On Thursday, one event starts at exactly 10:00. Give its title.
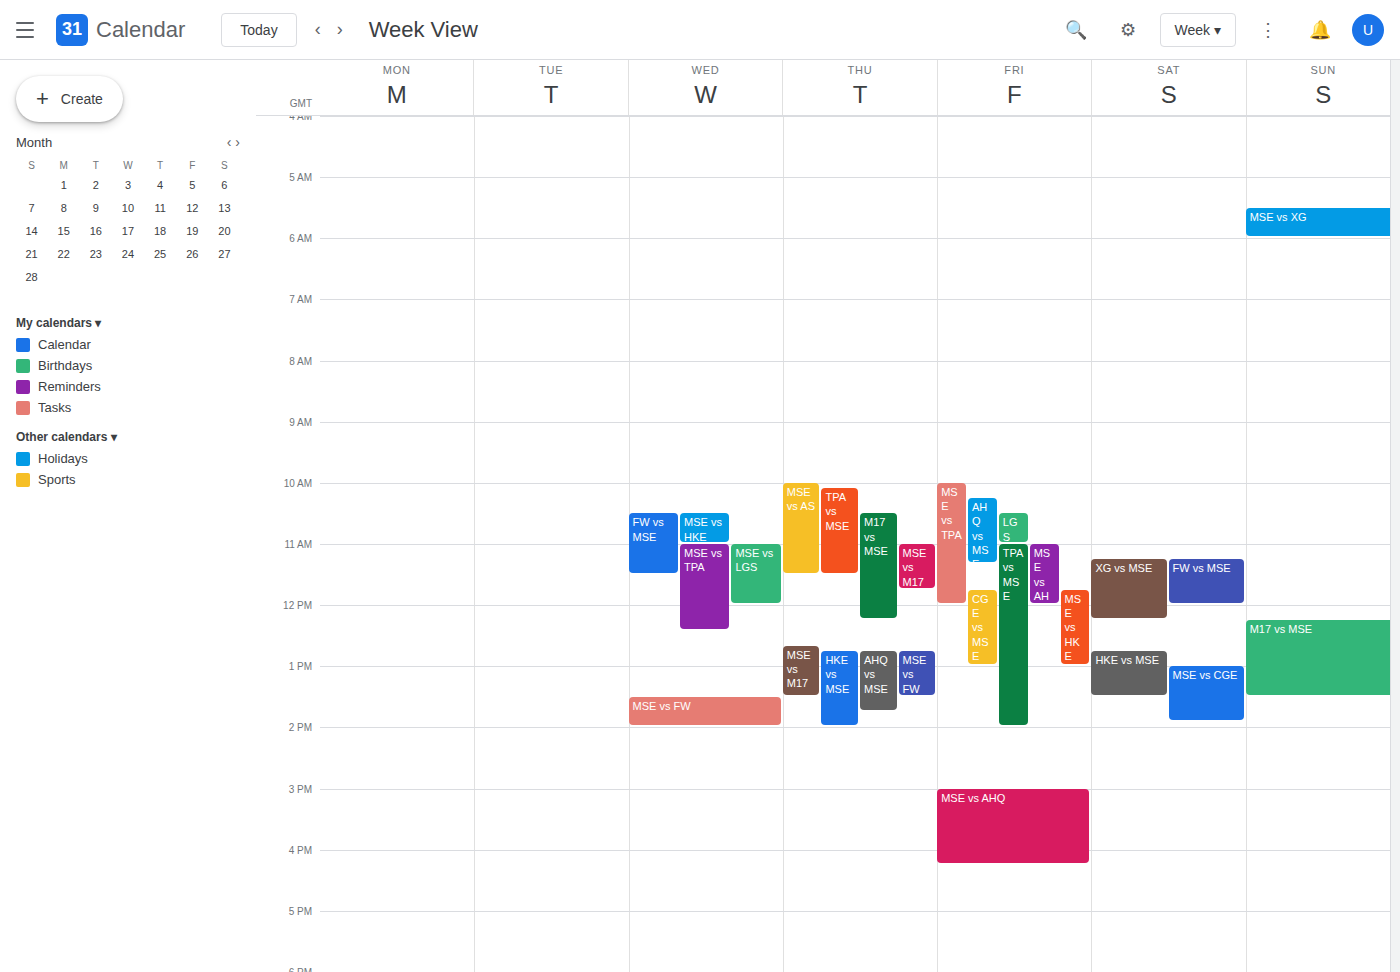
"MSE vs AS"